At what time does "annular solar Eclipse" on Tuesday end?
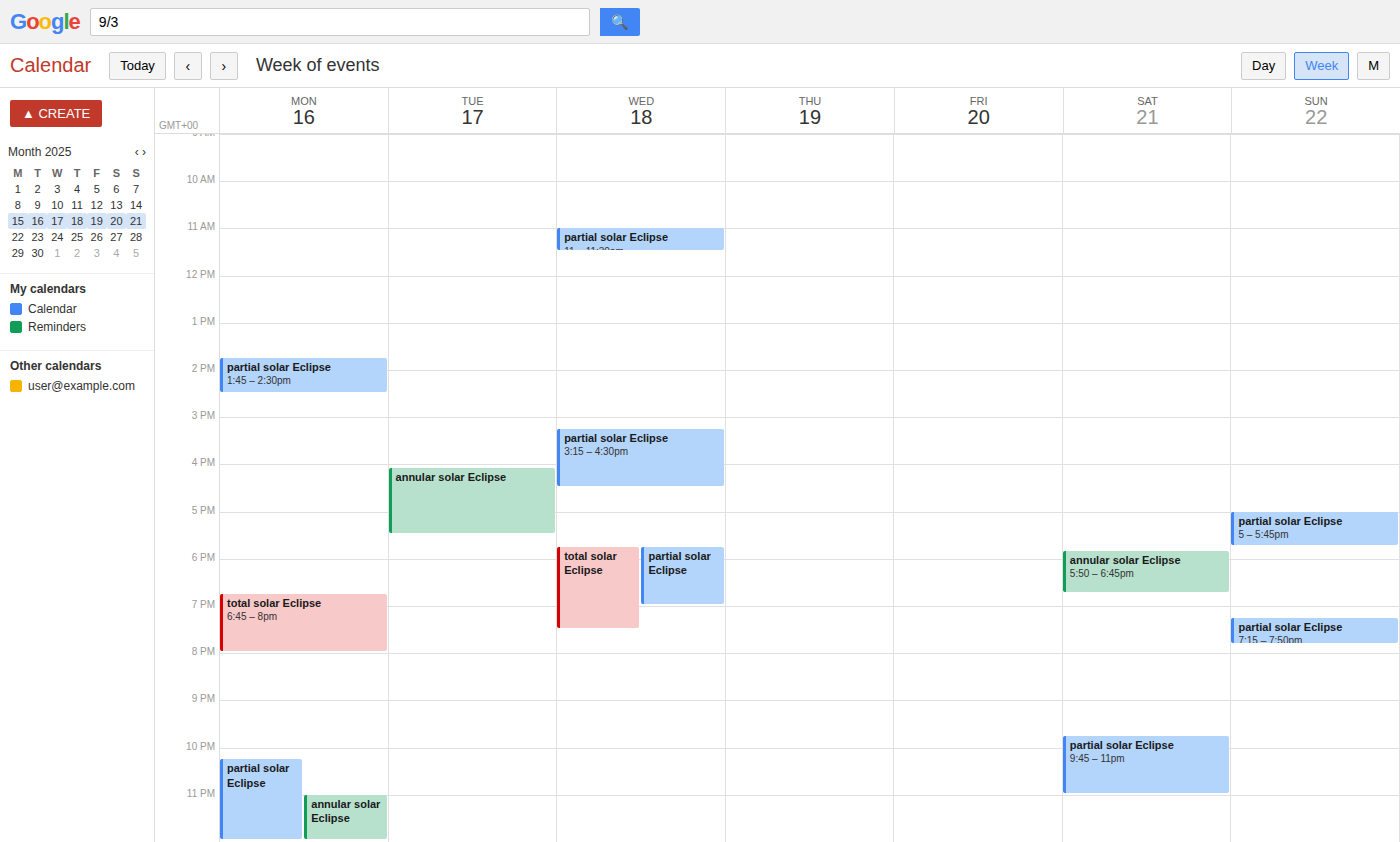
5:30 PM